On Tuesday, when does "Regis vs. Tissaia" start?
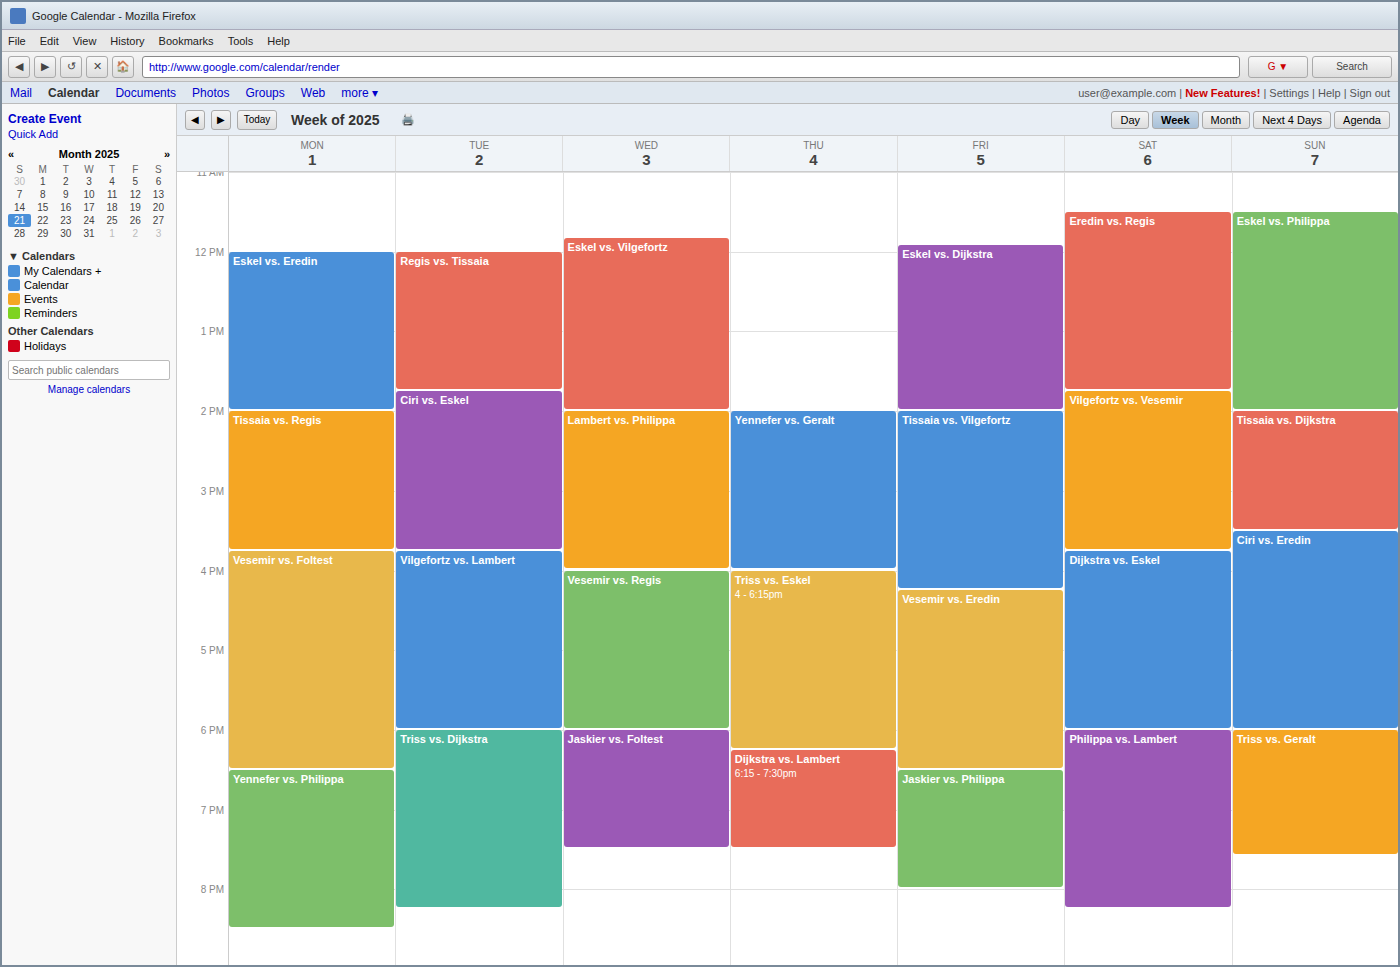
12:00 PM